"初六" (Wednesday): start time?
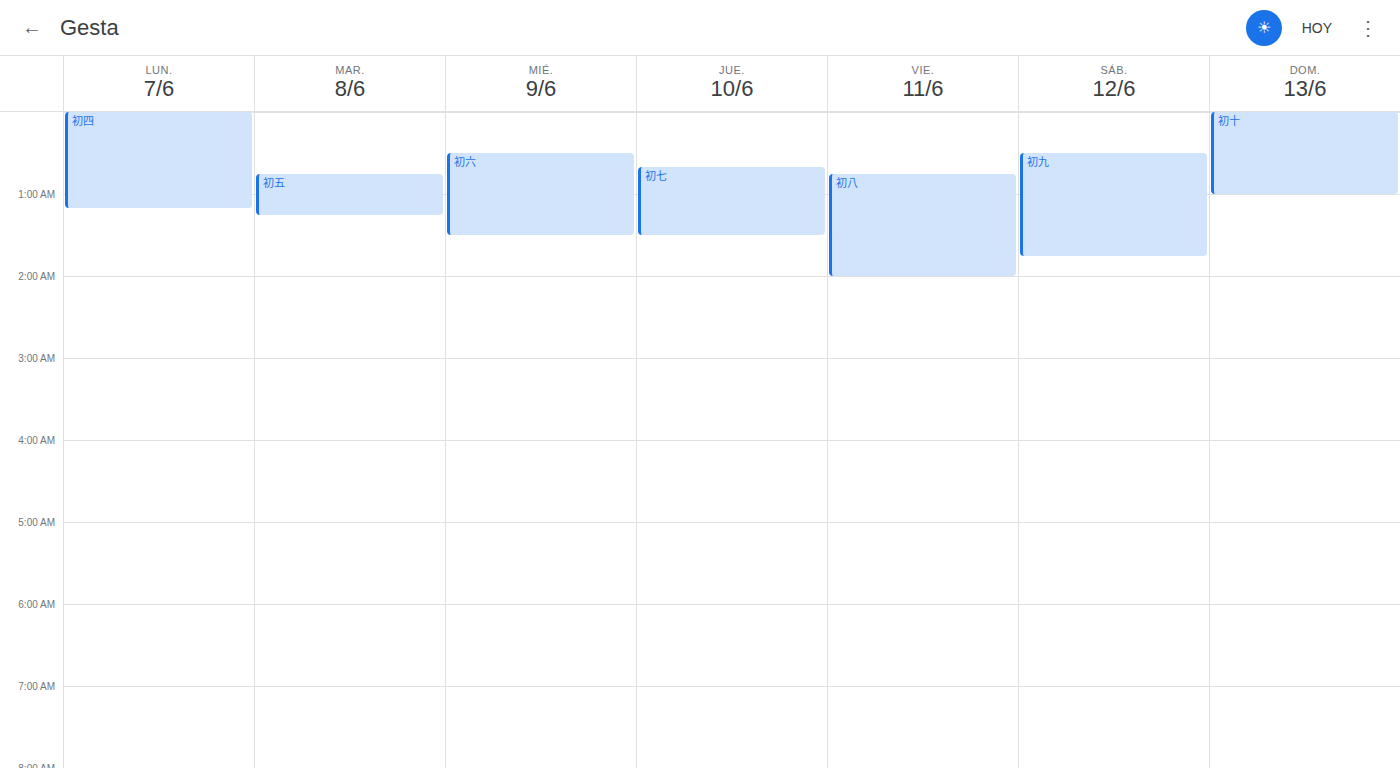
12:30 AM